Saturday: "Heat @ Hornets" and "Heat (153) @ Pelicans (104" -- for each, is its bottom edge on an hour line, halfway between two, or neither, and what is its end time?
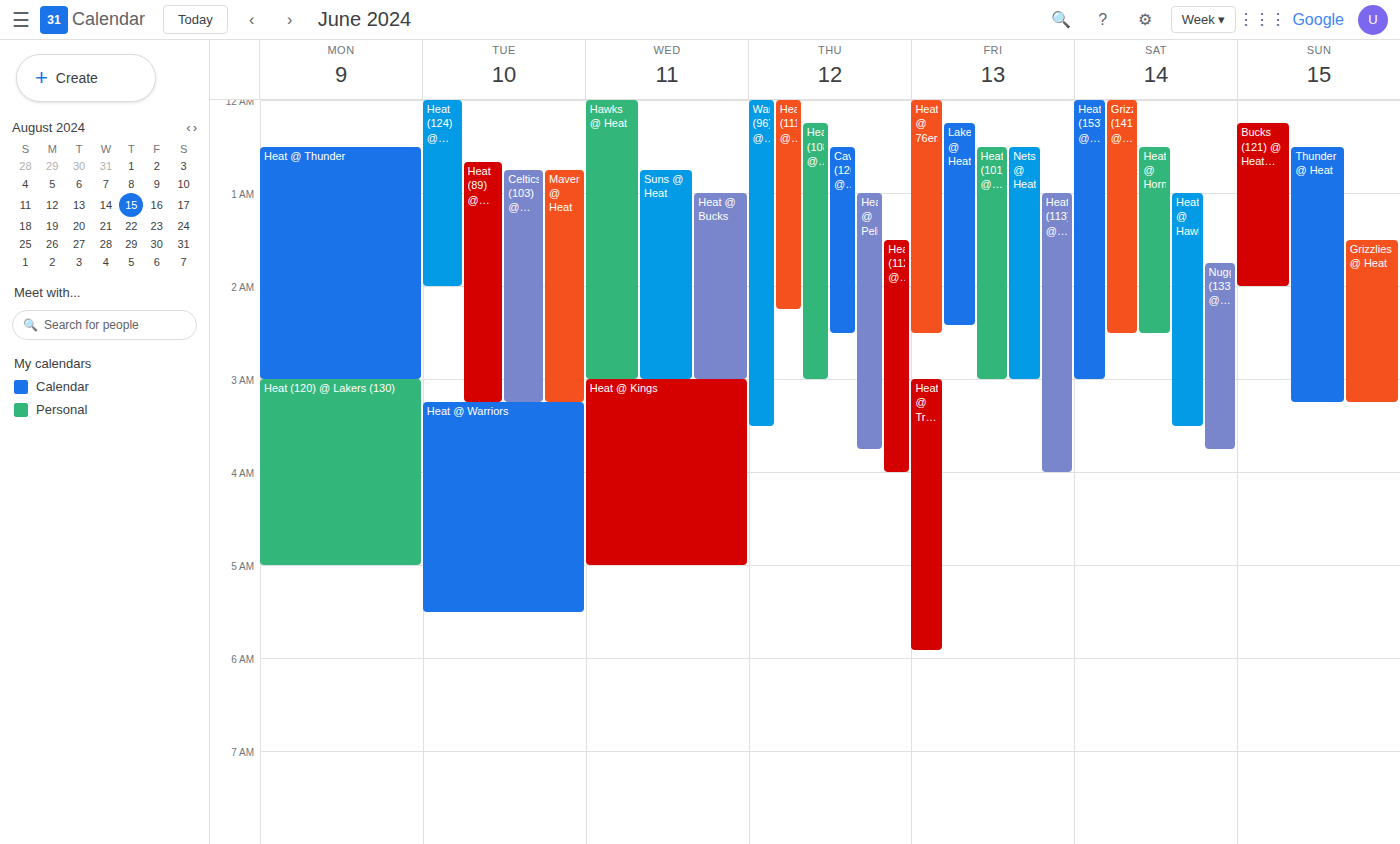
"Heat @ Hornets": 2:30 AM, halfway between the 2 AM and 3 AM lines. "Heat (153) @ Pelicans (104": 3:00 AM, exactly on the 3 AM line.